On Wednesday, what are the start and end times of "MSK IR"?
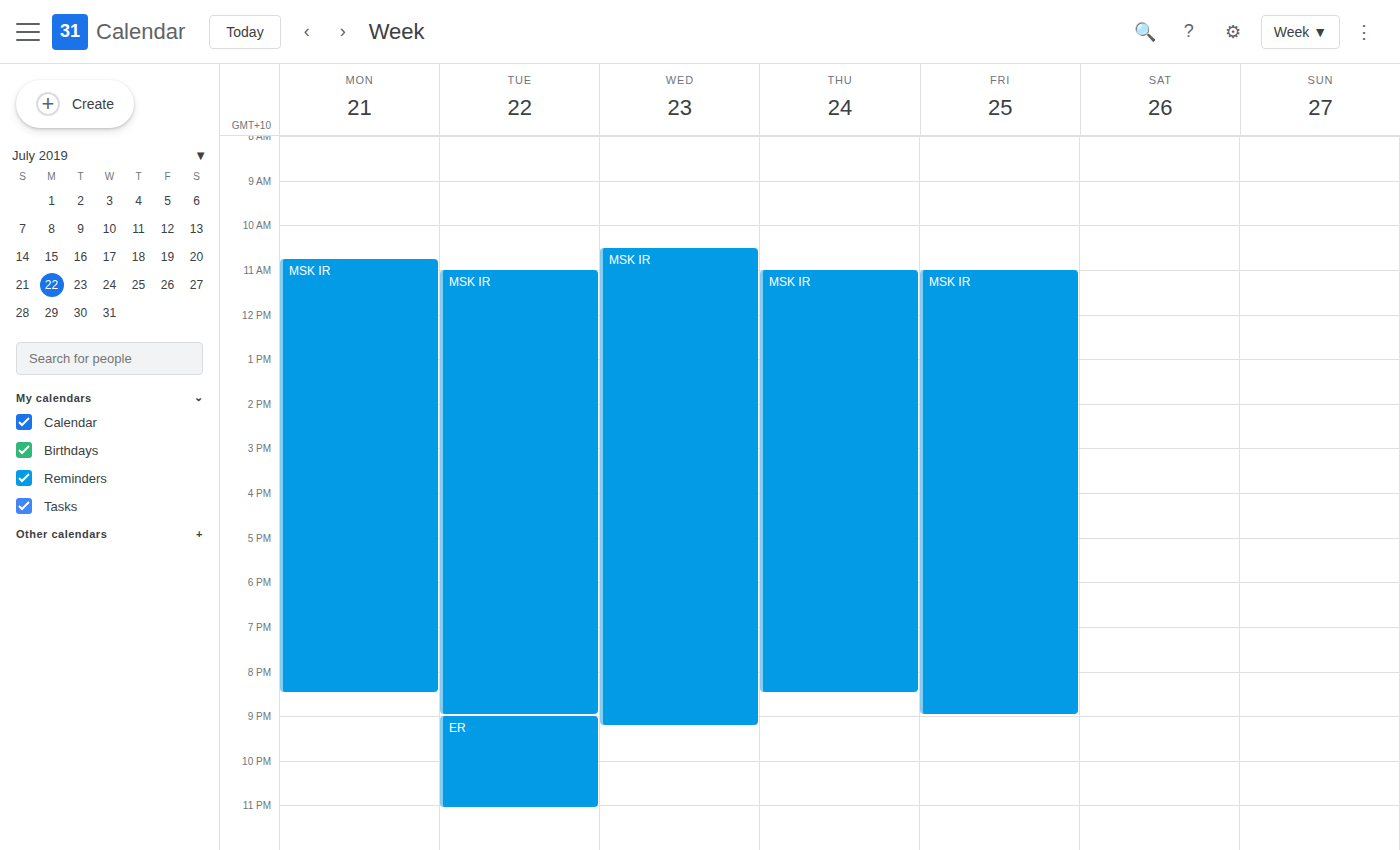
10:30 AM to 9:15 PM